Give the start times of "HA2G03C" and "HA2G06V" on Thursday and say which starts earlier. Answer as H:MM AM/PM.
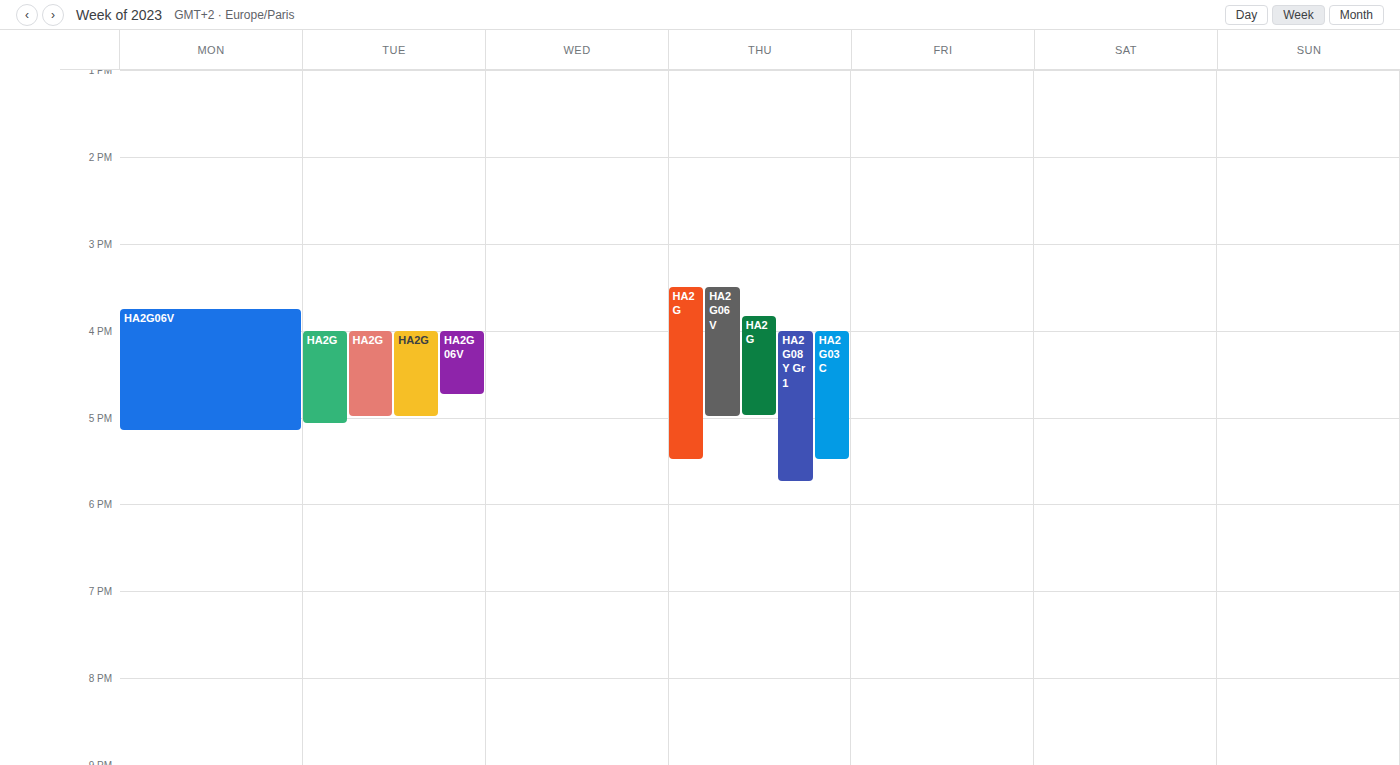
"HA2G06V" 3:30 PM; "HA2G03C" 4:00 PM.